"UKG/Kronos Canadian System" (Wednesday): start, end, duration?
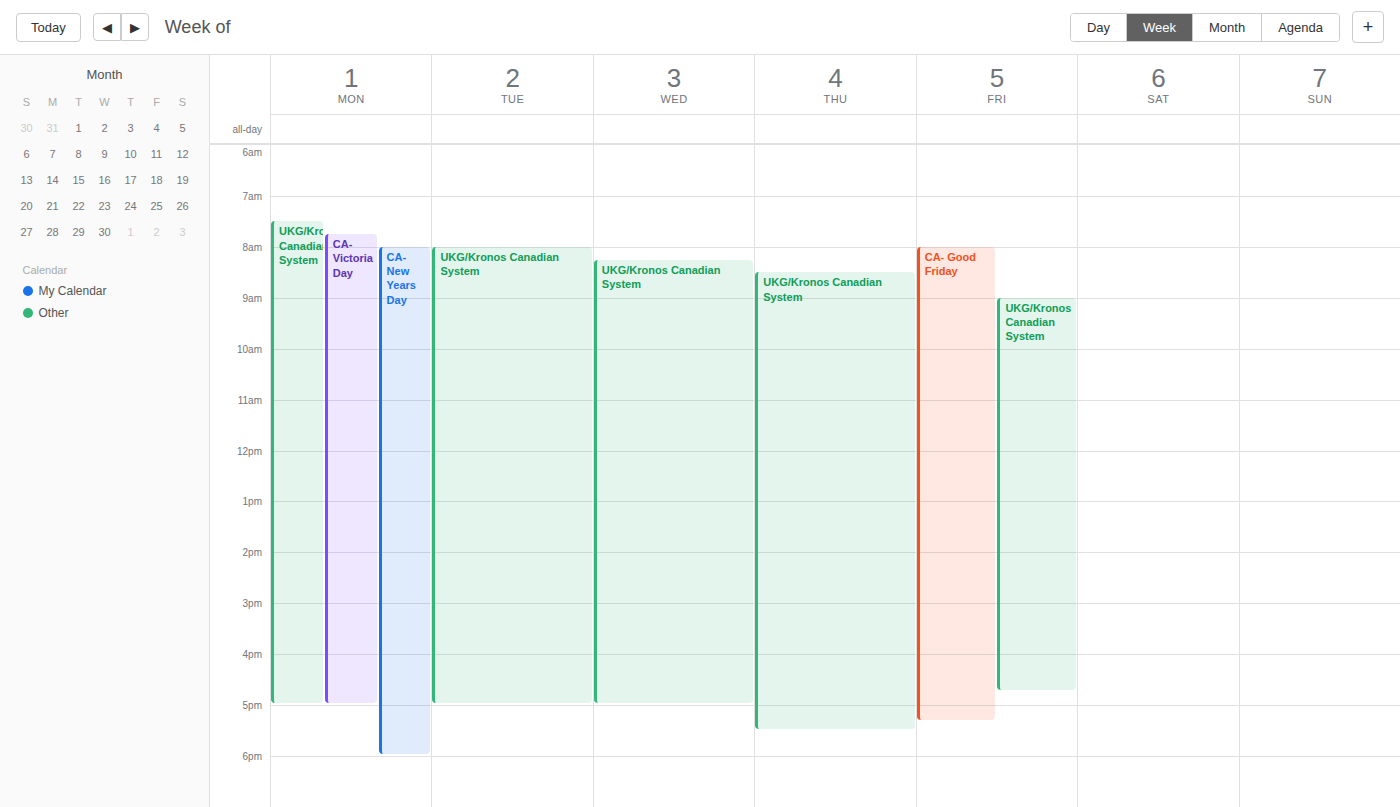
8:15 AM to 5:00 PM, 8 hours 45 minutes